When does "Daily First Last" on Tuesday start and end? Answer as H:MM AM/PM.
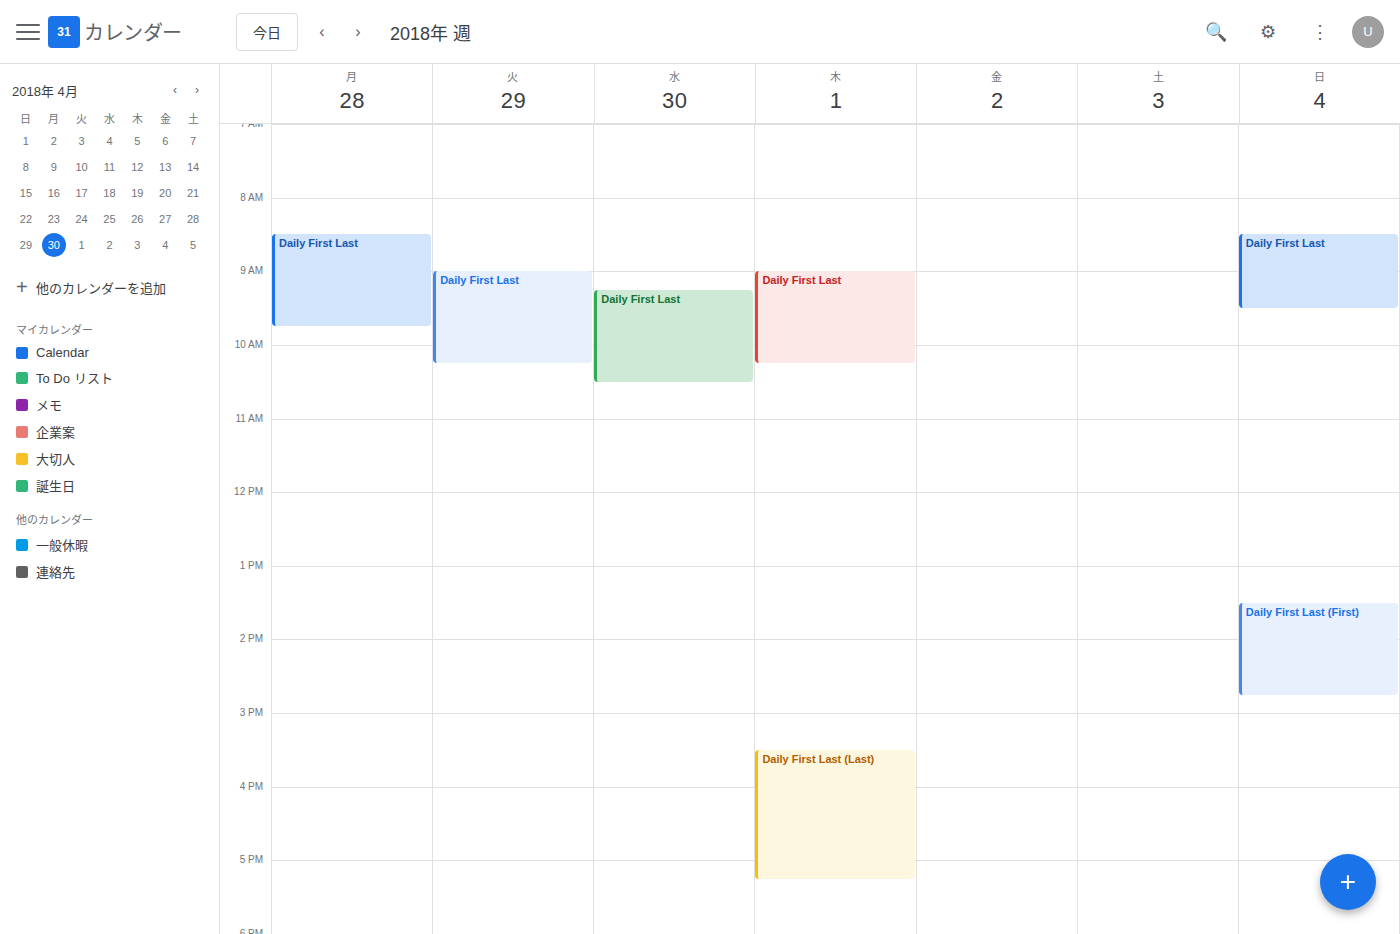
9:00 AM to 10:15 AM